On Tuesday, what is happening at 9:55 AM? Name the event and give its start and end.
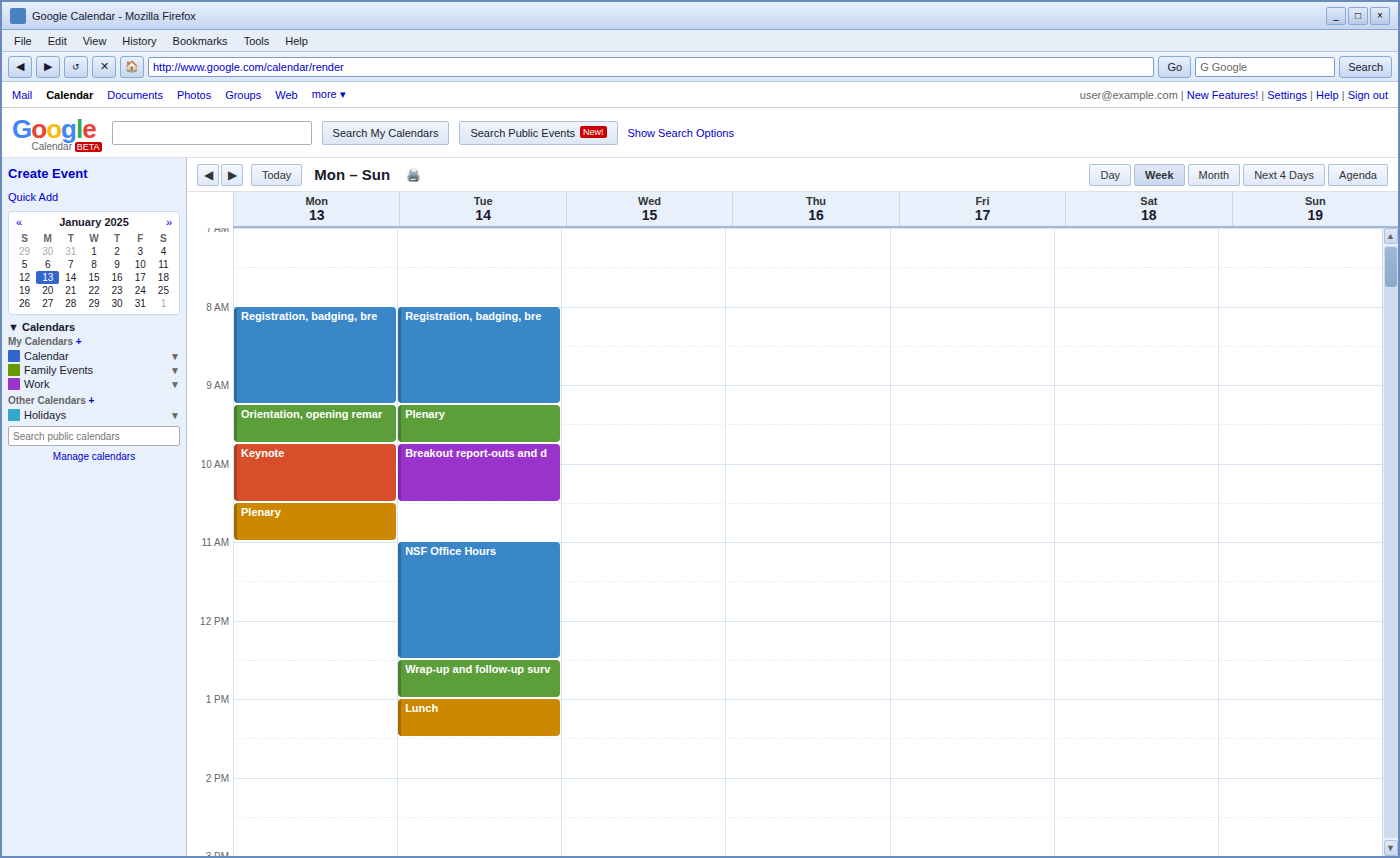
"Breakout report-outs and d", 9:45 AM to 10:30 AM